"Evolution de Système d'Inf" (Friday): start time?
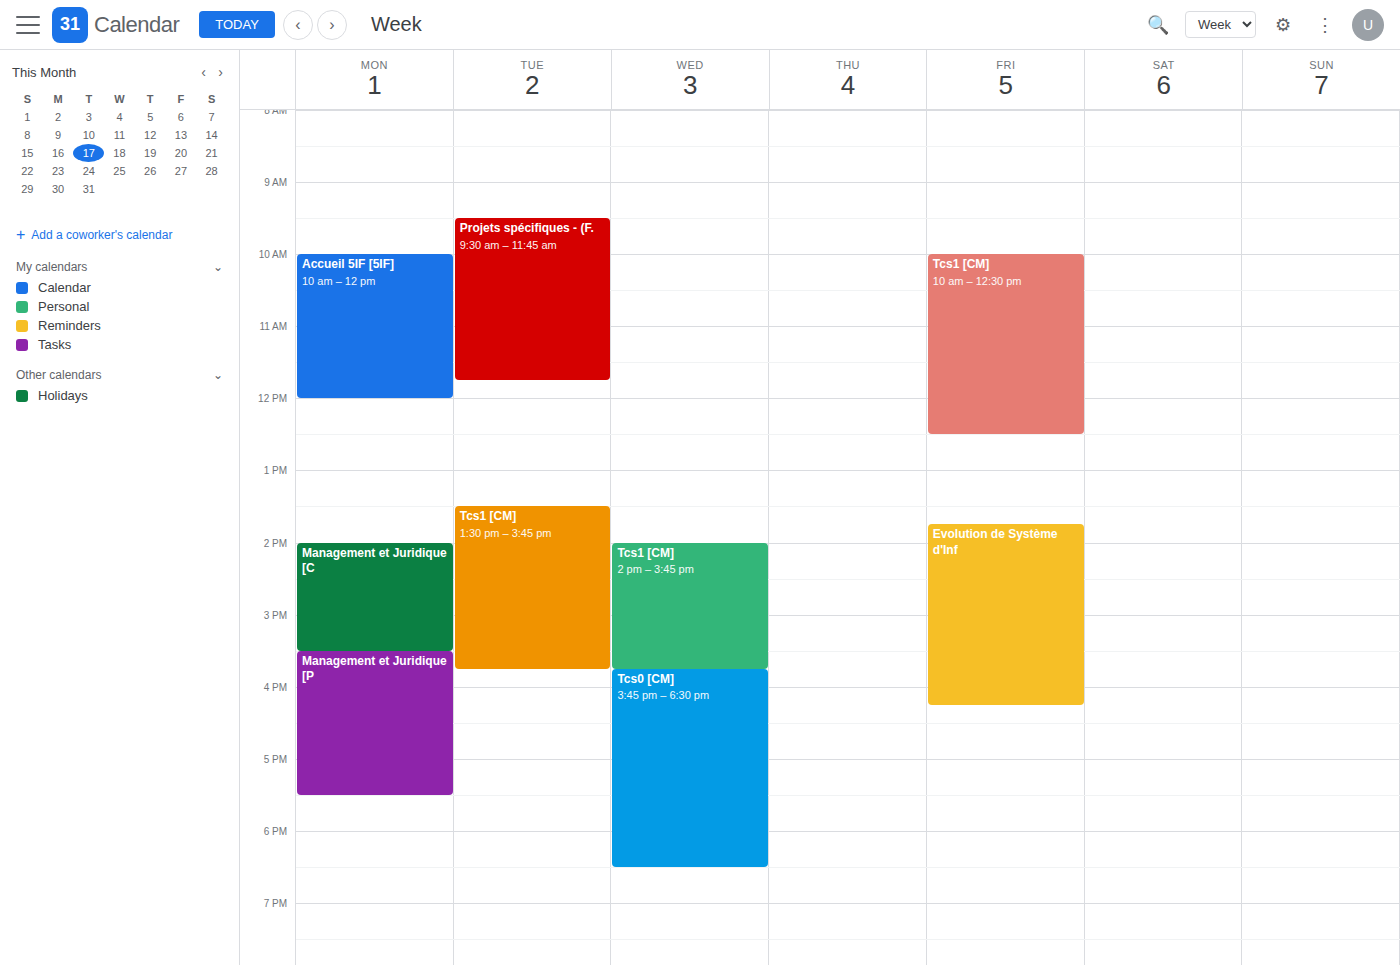
1:45 PM